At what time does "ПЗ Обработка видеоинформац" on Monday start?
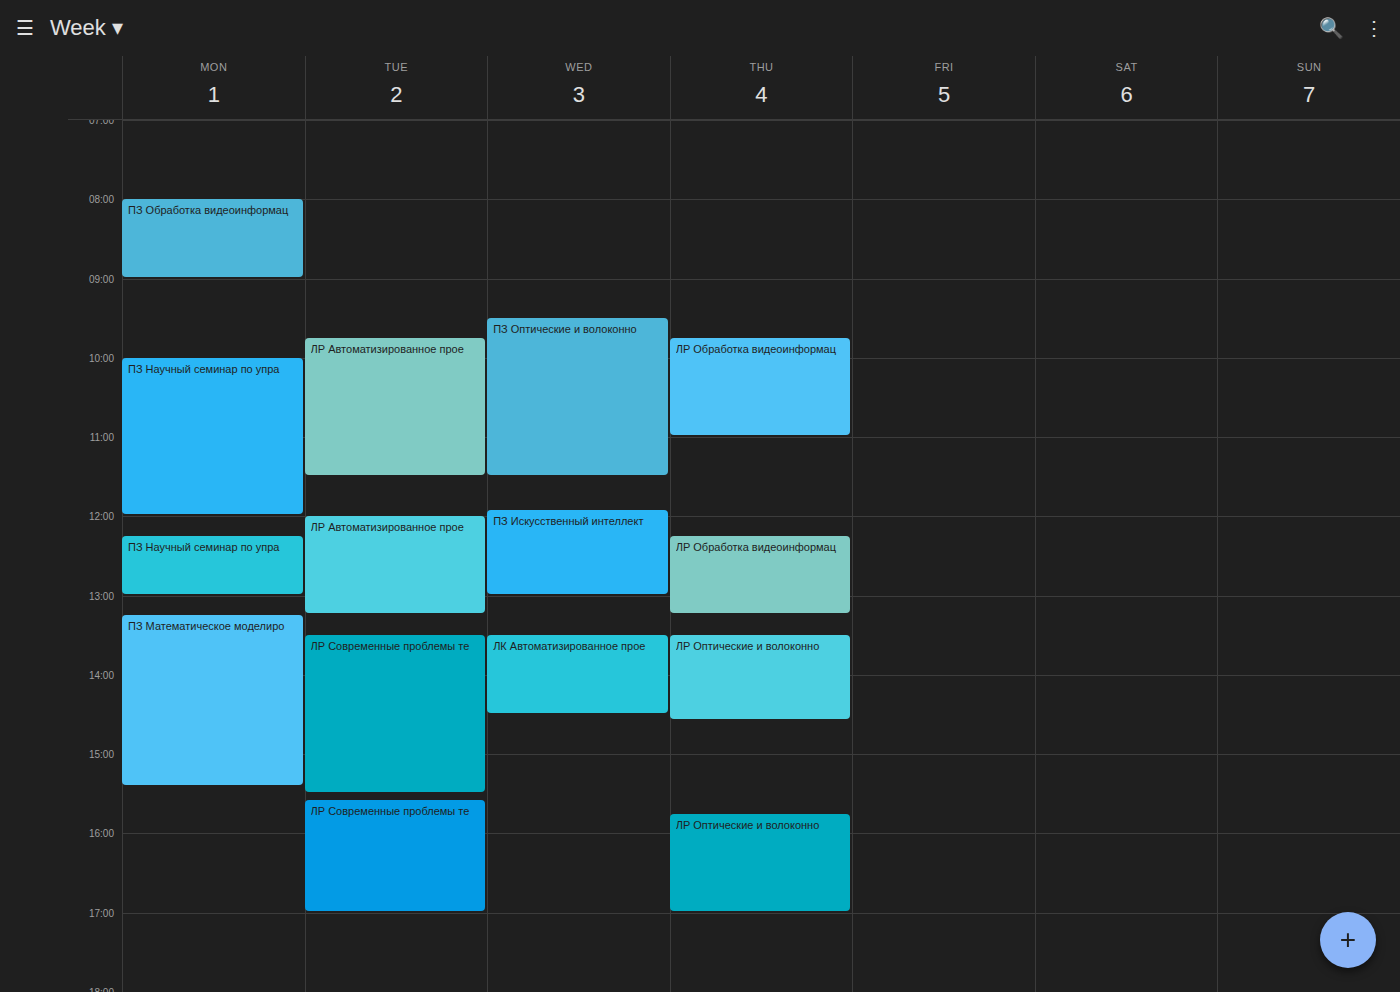
8:00 AM